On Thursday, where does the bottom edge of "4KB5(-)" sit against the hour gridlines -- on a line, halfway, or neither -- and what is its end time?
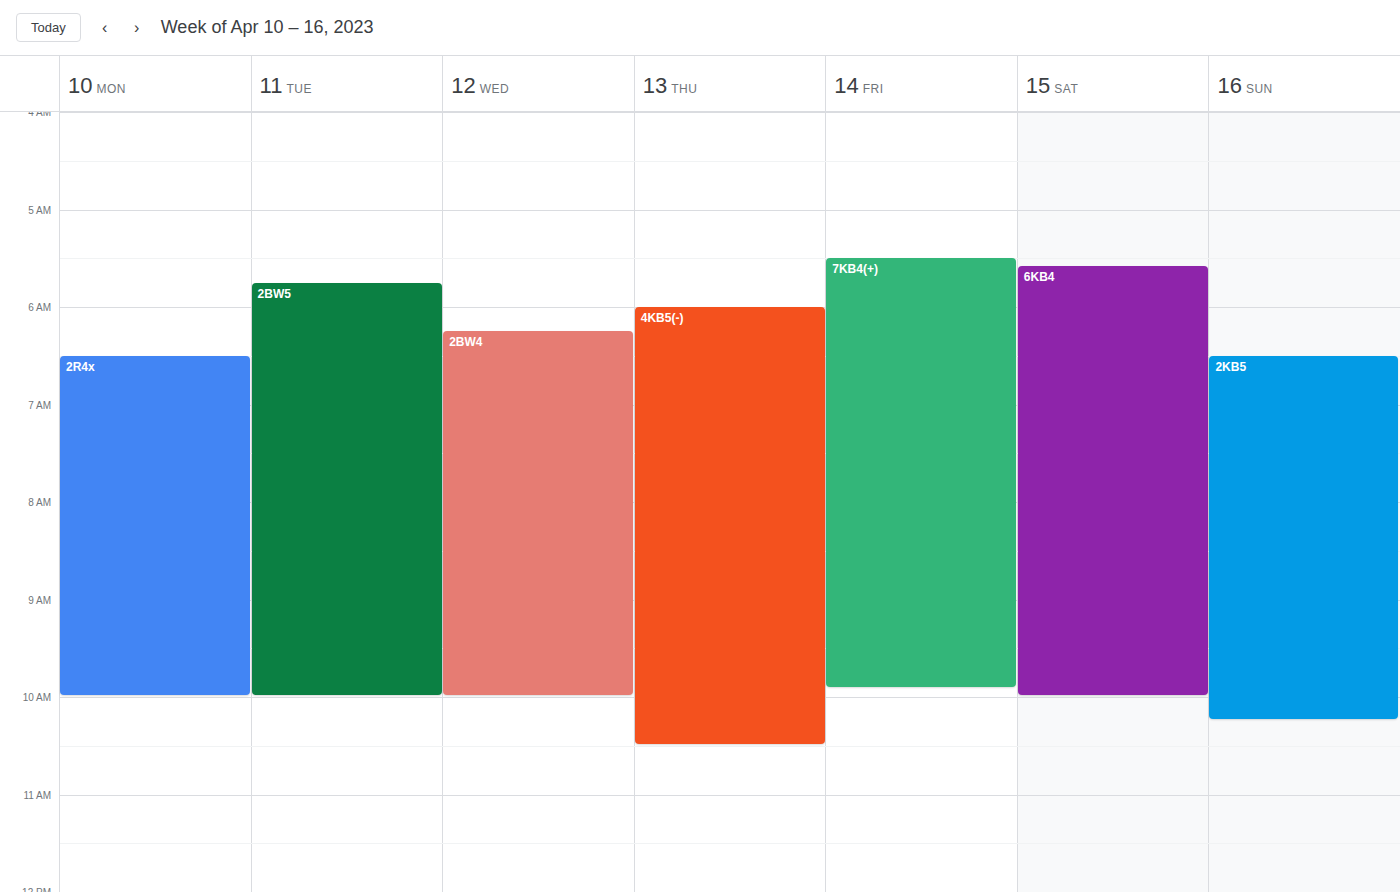
10:30 AM -- halfway between the 10 AM and 11 AM lines.